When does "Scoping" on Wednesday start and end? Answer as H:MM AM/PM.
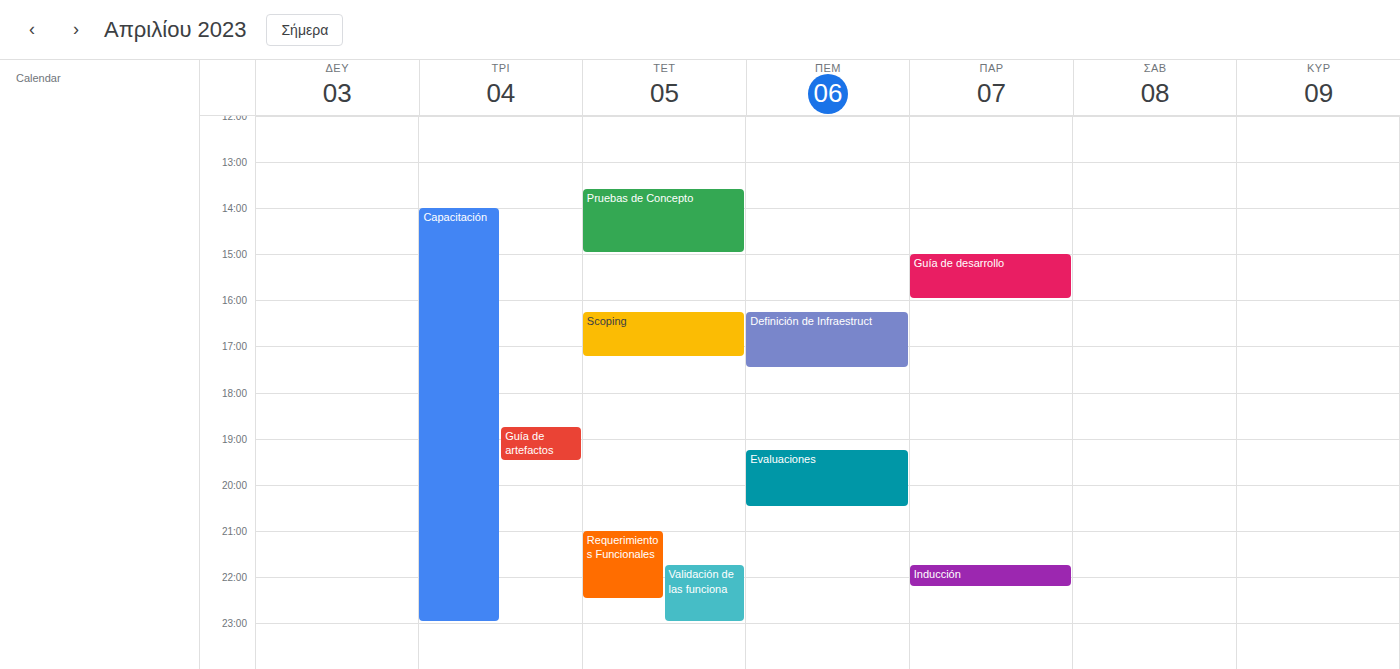
4:15 PM to 5:15 PM